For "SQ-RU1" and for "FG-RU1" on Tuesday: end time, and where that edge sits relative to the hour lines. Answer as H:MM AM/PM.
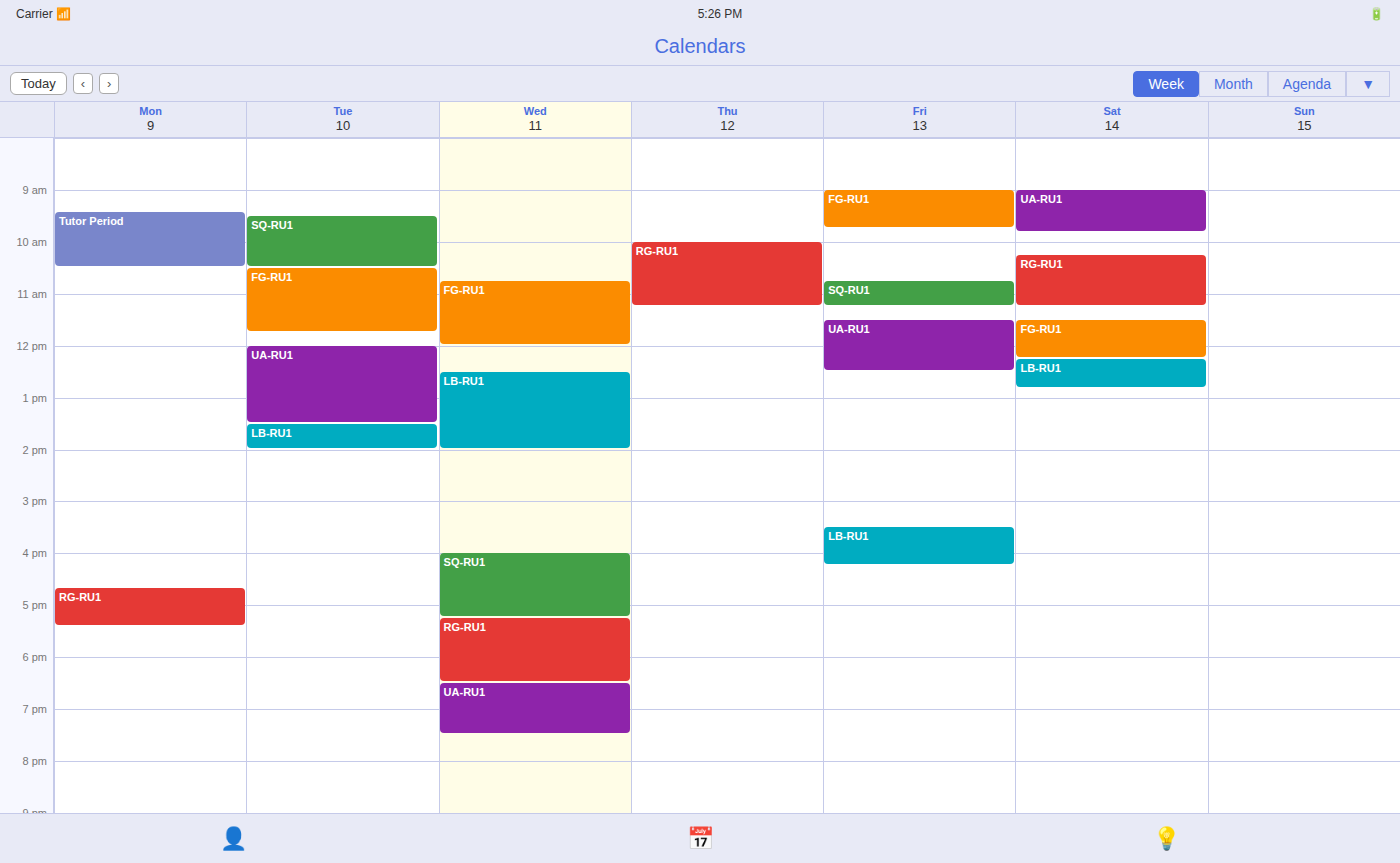
"SQ-RU1": 10:30 AM, halfway between the 10 AM and 11 AM lines. "FG-RU1": 11:45 AM, neither: three quarters of the way from the 11 AM line to the 12 PM line.